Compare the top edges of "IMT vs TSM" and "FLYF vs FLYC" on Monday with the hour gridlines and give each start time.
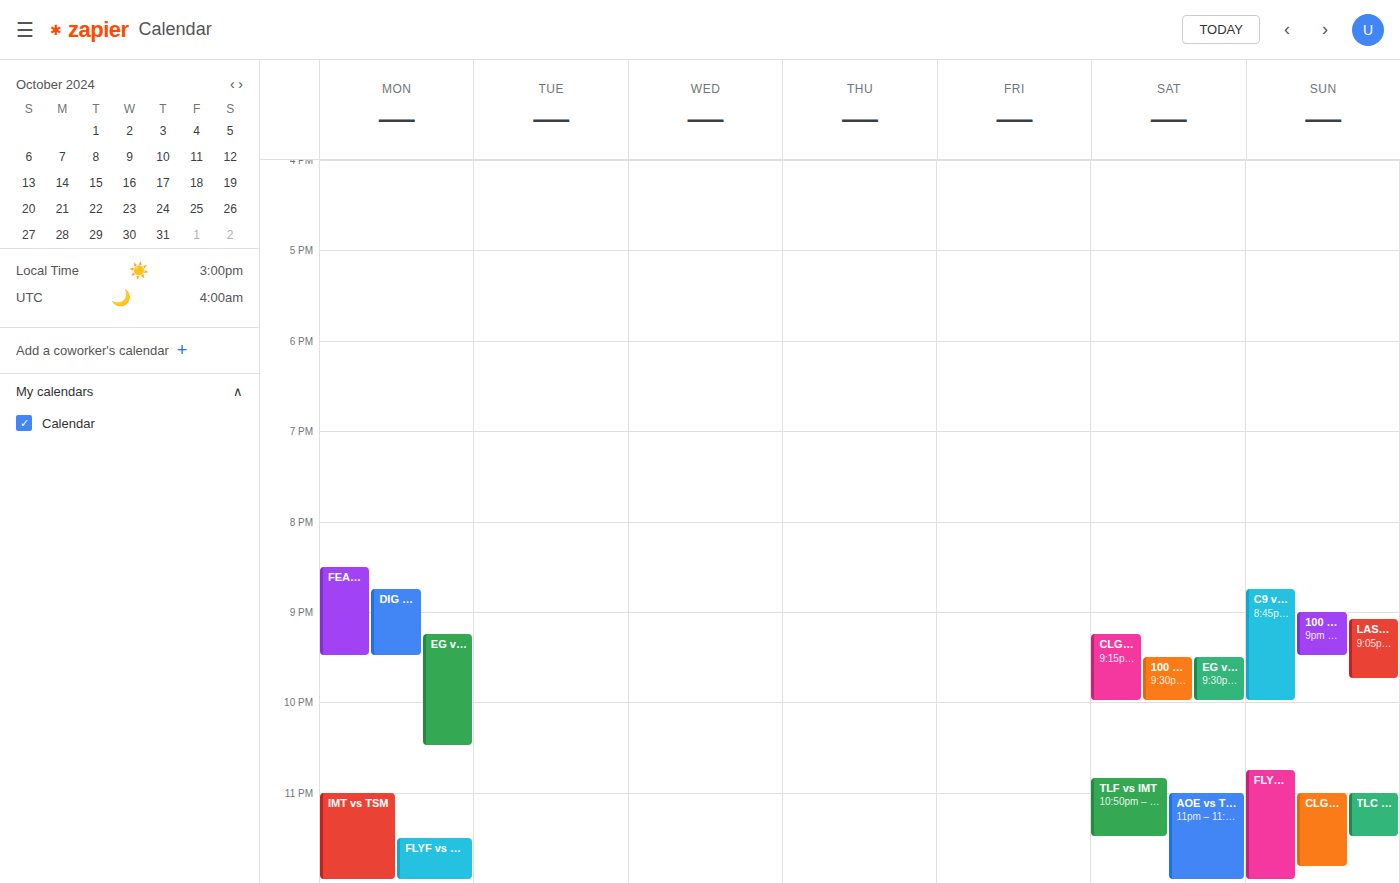
"IMT vs TSM": 11:00 PM, exactly on the 11 PM line. "FLYF vs FLYC": 11:30 PM, halfway between the 11 PM and 12 AM lines.